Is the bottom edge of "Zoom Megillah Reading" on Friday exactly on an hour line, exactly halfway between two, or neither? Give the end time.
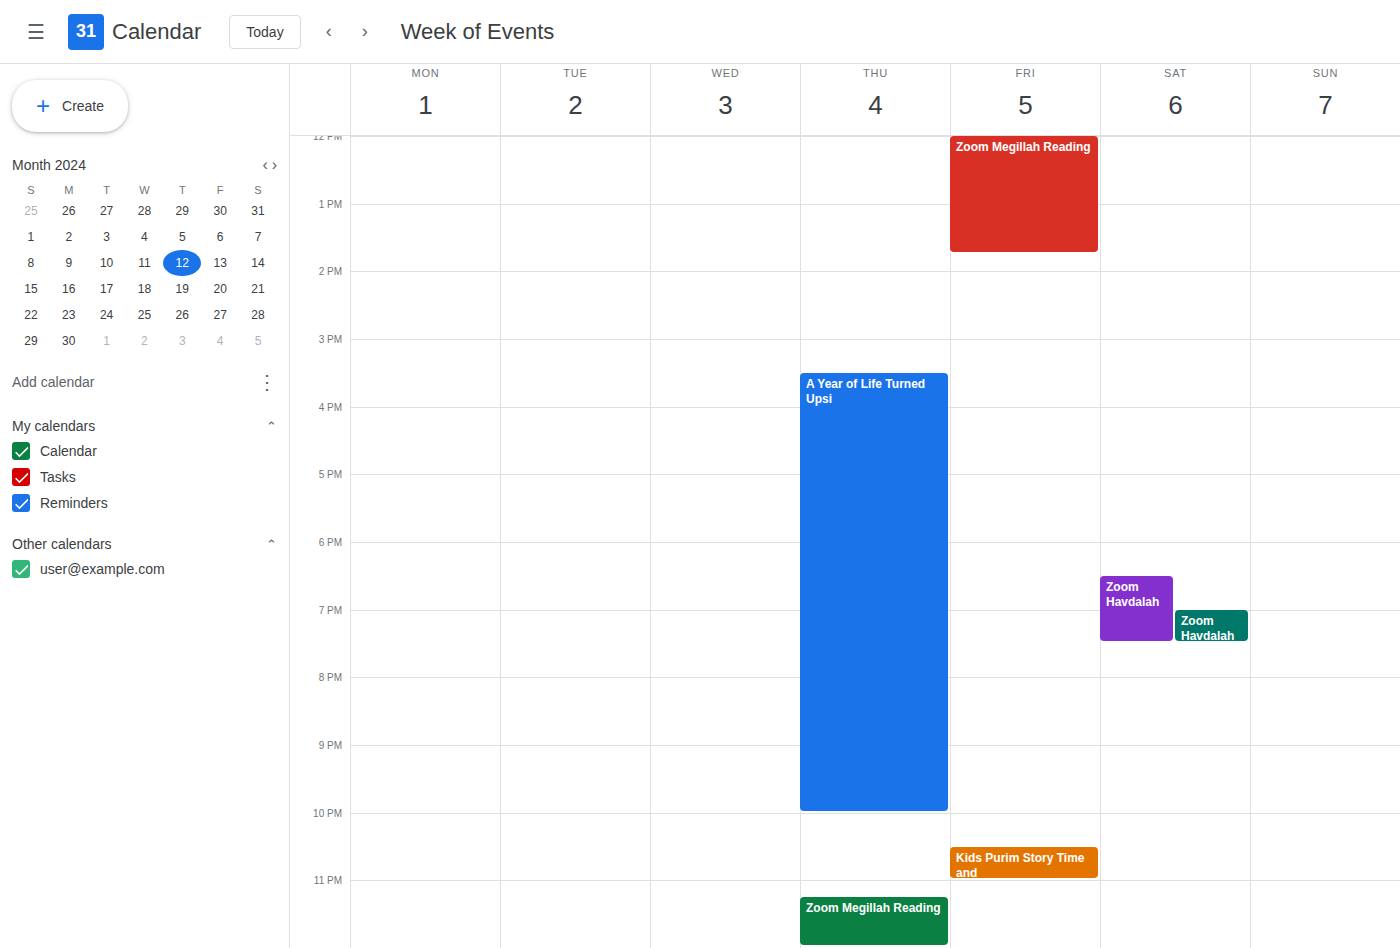
13:45 -- neither: three quarters of the way from the 13:00 line to the 14:00 line.